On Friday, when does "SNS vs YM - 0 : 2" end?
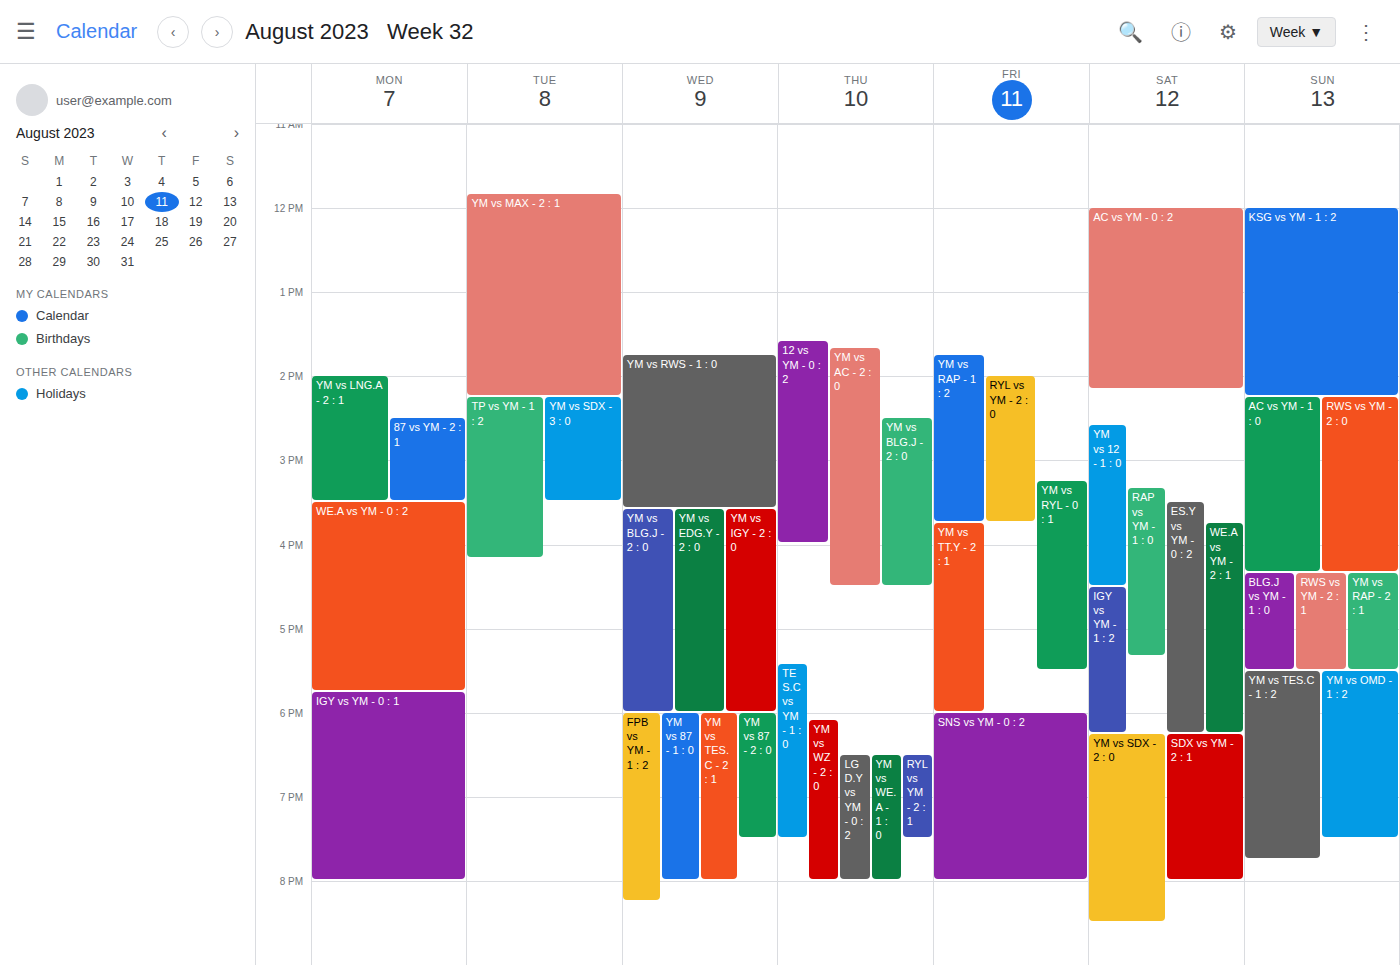
8:00 PM